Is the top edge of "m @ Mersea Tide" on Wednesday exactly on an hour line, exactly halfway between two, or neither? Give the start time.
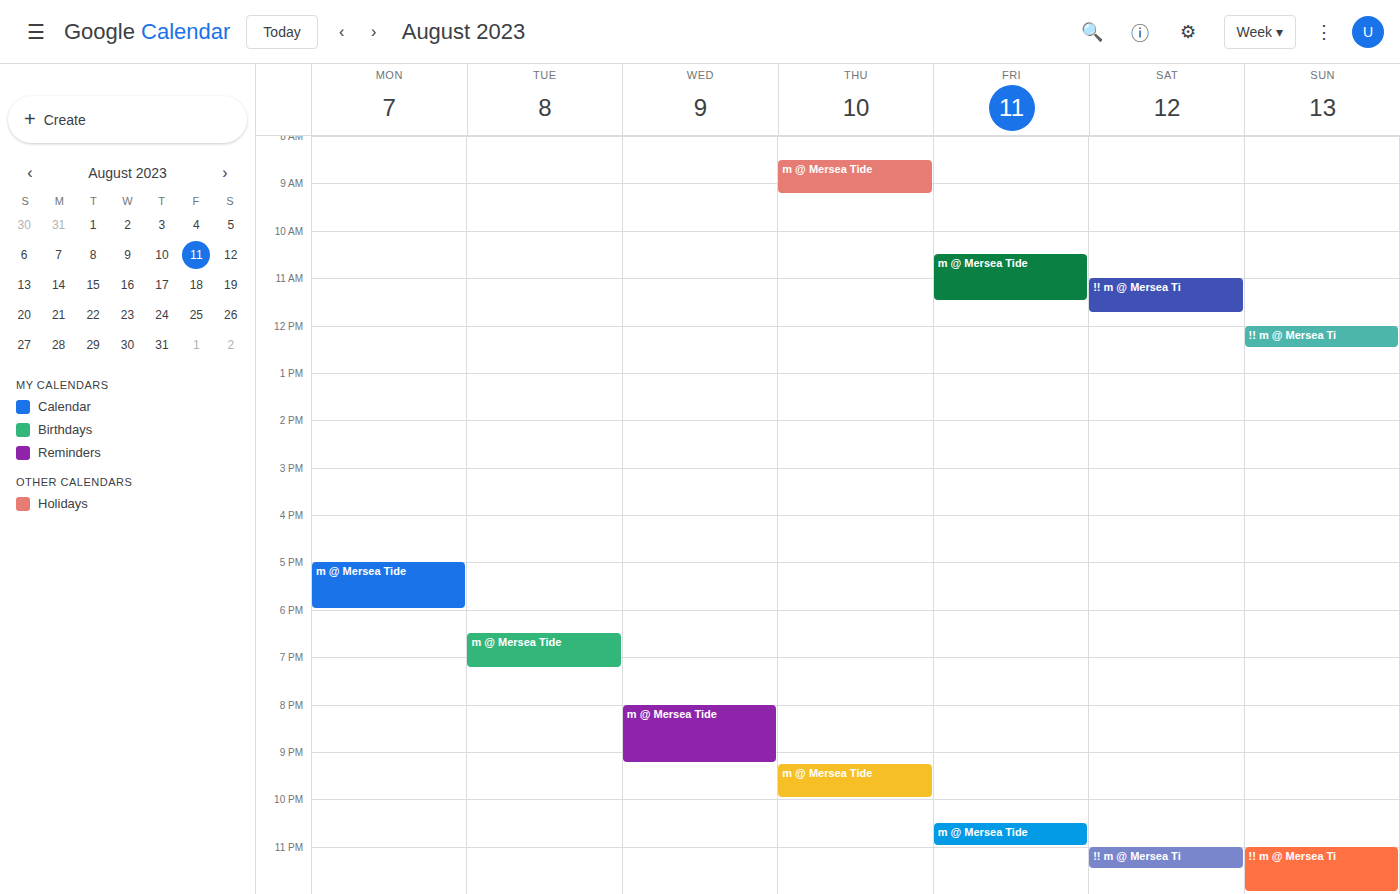
8:00 PM -- exactly on the 8 PM line.